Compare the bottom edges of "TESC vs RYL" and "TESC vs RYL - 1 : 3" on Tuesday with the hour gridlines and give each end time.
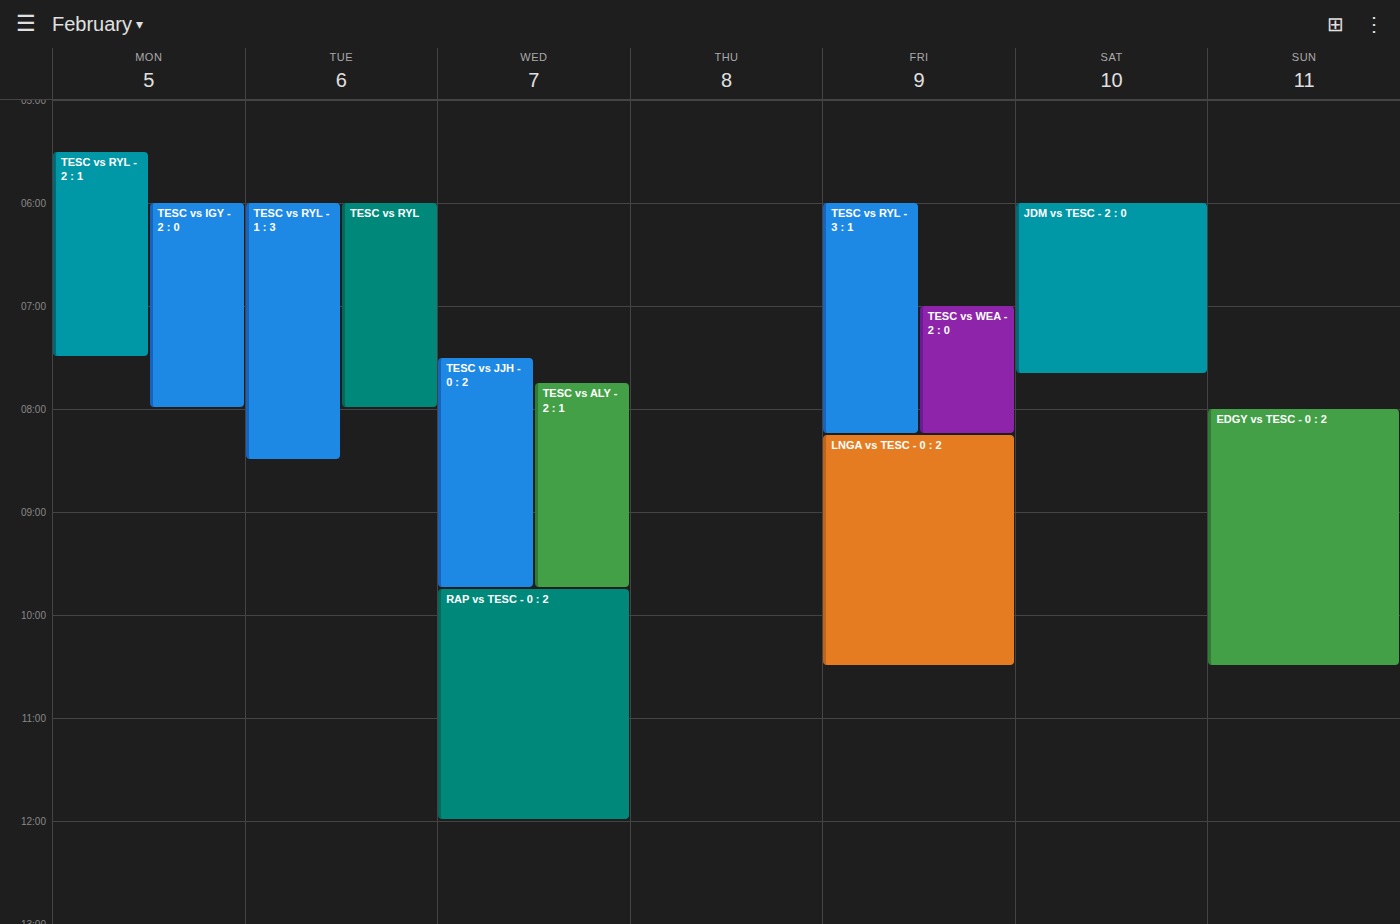
"TESC vs RYL": 8:00 AM, exactly on the 8 AM line. "TESC vs RYL - 1 : 3": 8:30 AM, halfway between the 8 AM and 9 AM lines.